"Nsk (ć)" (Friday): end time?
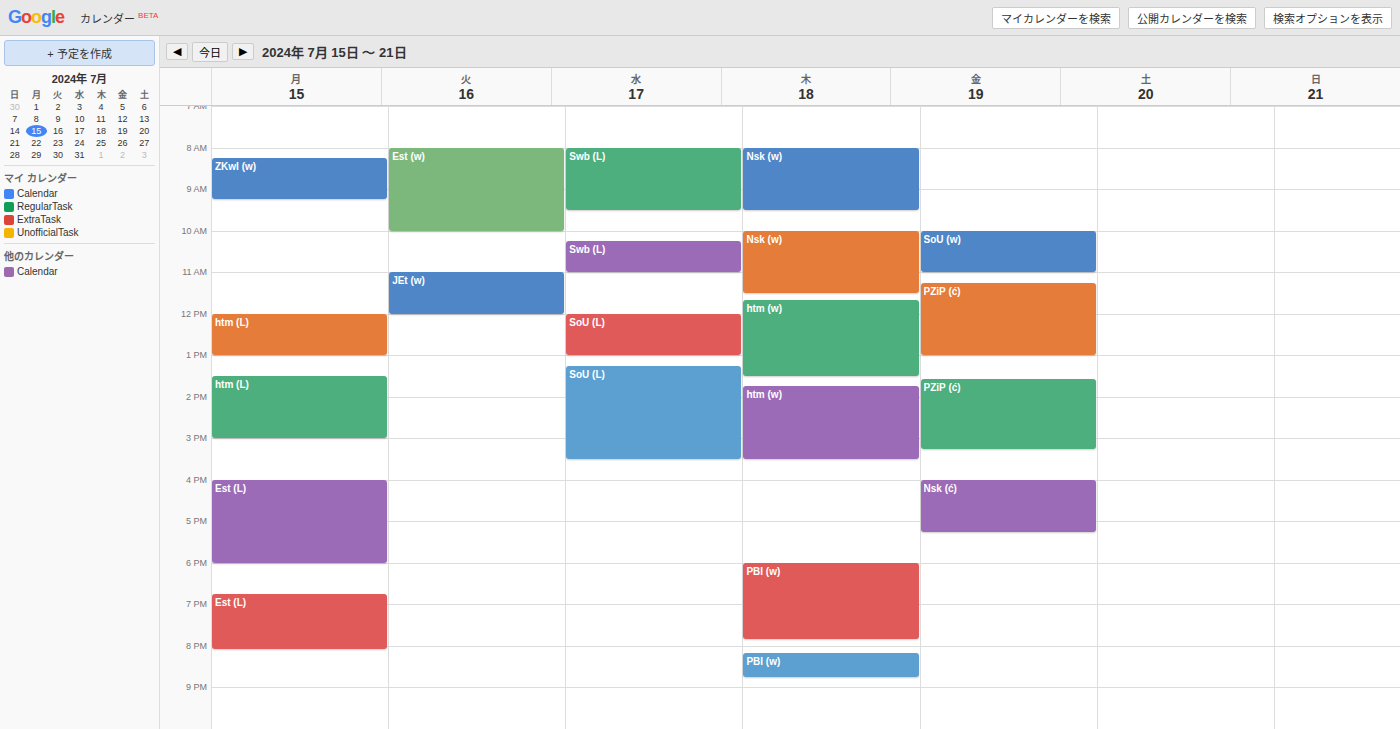
17:15